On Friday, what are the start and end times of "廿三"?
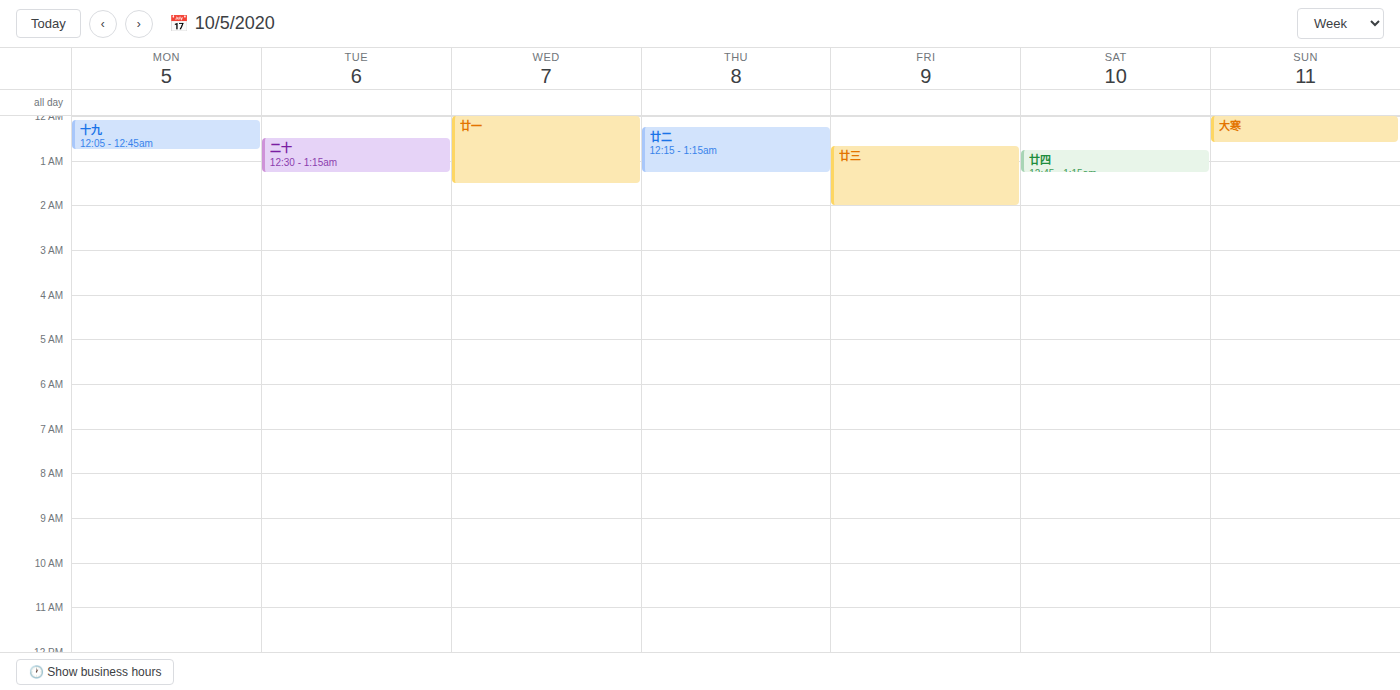
12:40 AM to 2:00 AM